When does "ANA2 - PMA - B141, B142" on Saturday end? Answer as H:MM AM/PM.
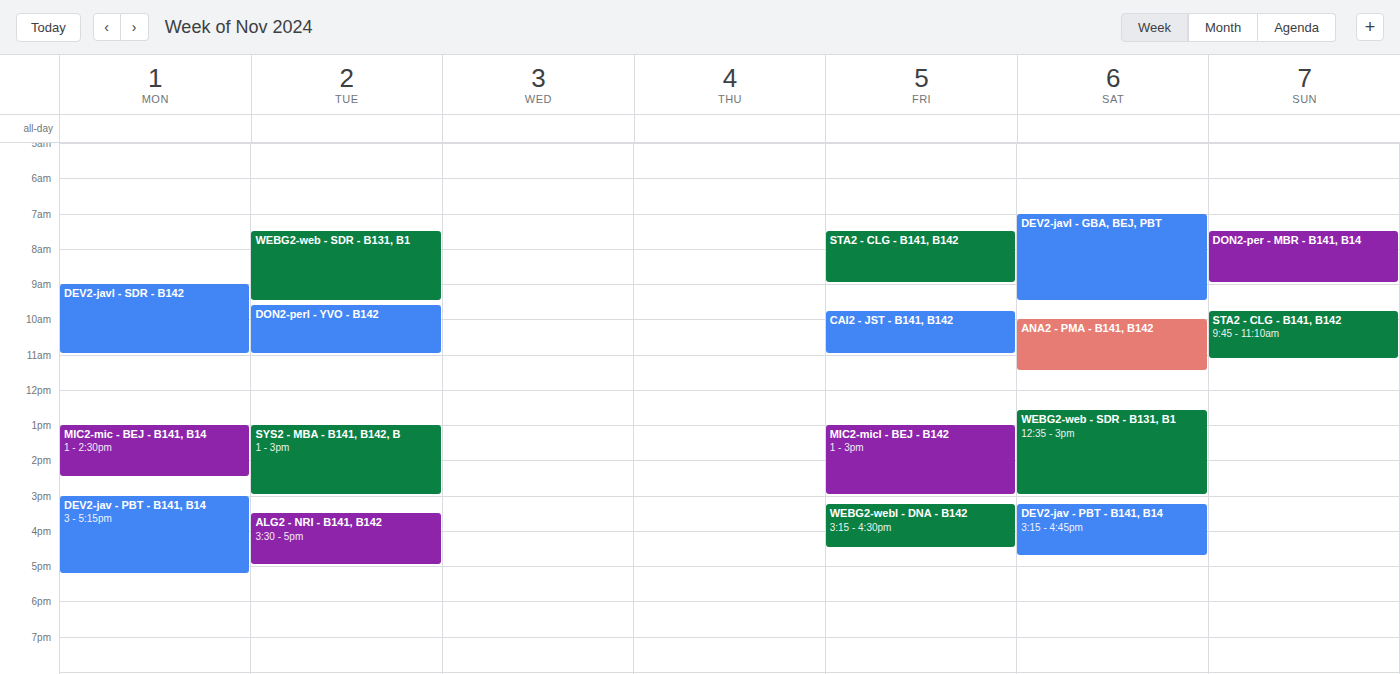
11:30 AM